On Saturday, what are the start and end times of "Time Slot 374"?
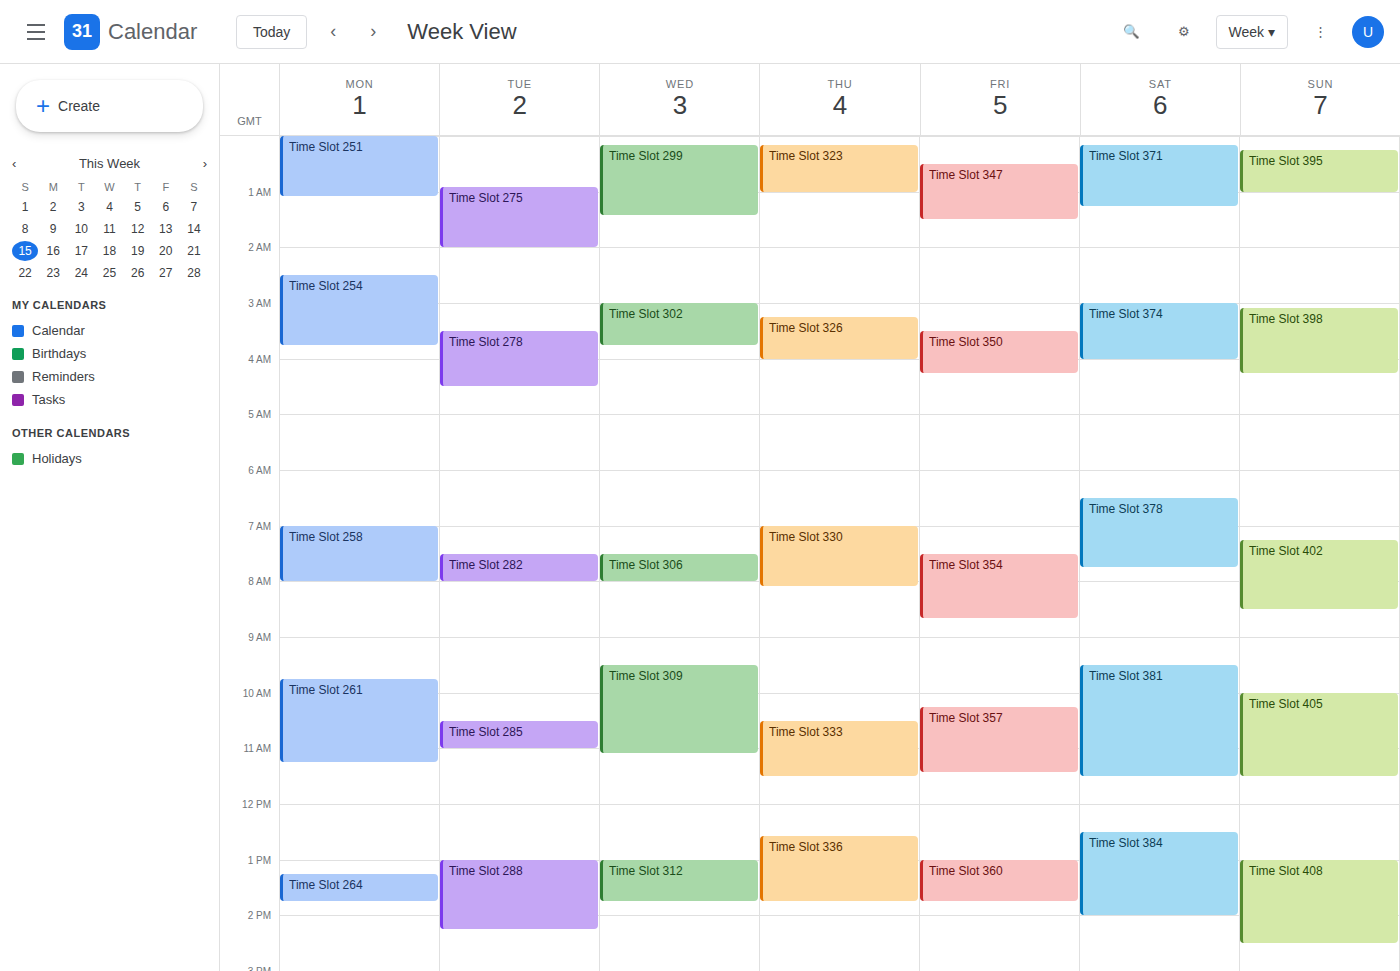
3:00 AM to 4:00 AM